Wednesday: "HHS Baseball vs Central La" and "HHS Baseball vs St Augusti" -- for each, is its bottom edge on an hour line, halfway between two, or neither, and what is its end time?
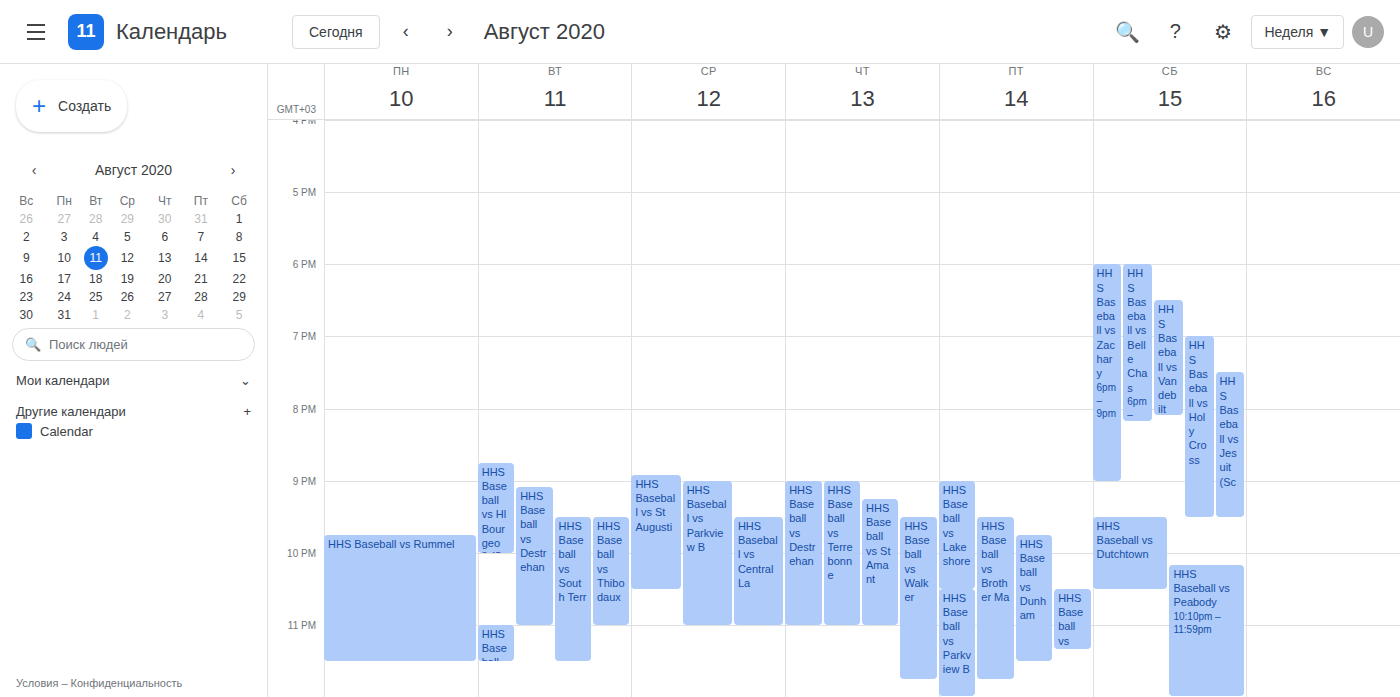
"HHS Baseball vs Central La": 11:00 PM, exactly on the 11 PM line. "HHS Baseball vs St Augusti": 10:30 PM, halfway between the 10 PM and 11 PM lines.